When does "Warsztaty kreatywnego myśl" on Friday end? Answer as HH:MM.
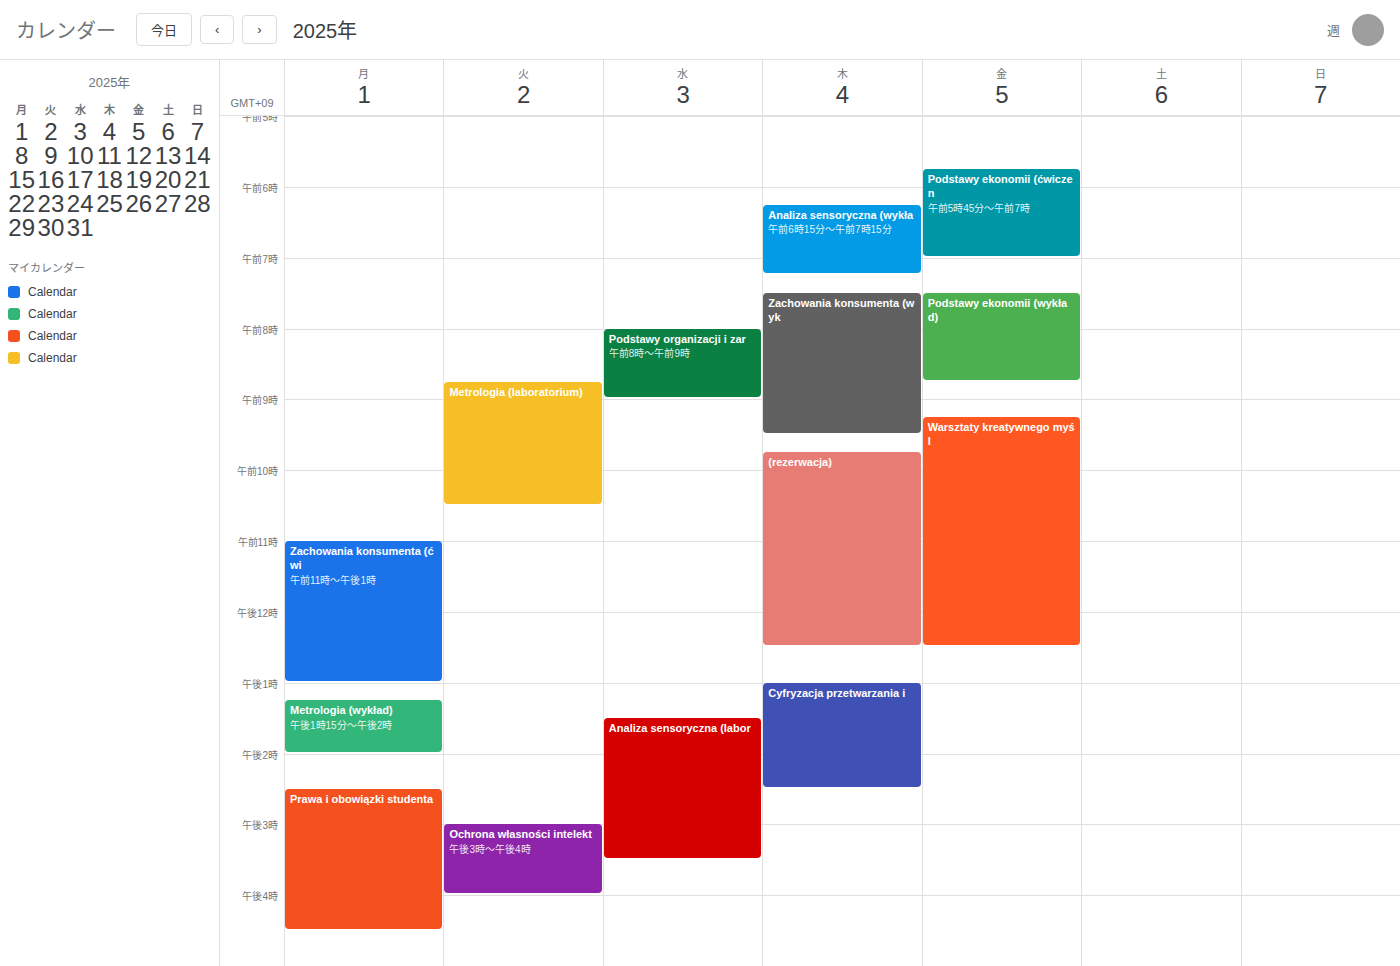
12:30